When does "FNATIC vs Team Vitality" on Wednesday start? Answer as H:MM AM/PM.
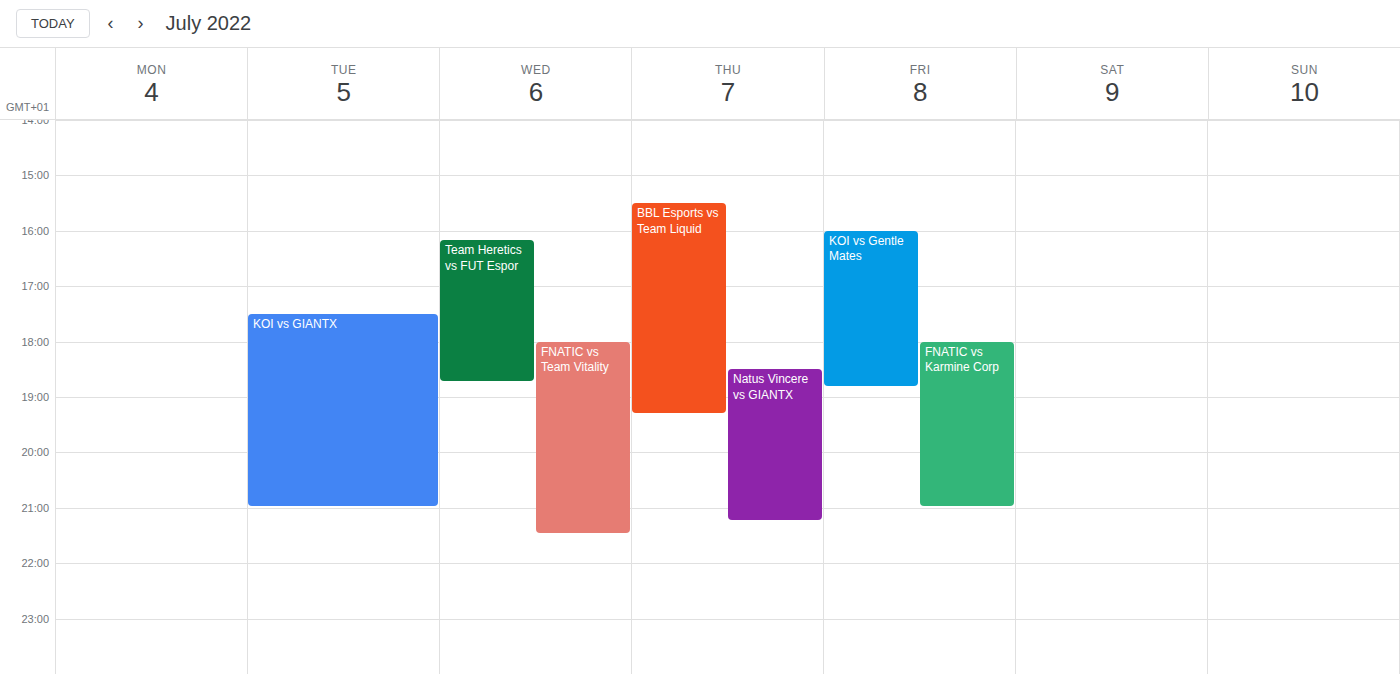
6:00 PM